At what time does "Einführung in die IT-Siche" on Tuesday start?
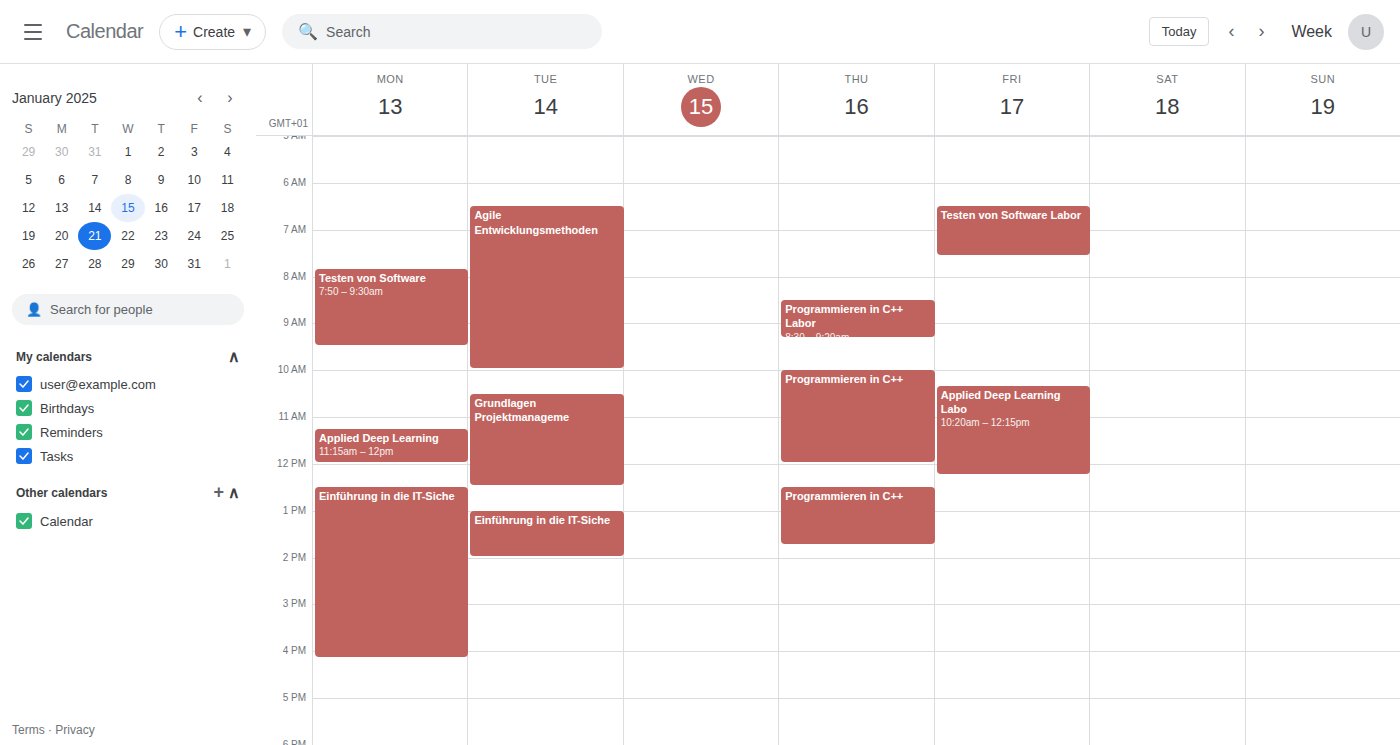
1:00 PM